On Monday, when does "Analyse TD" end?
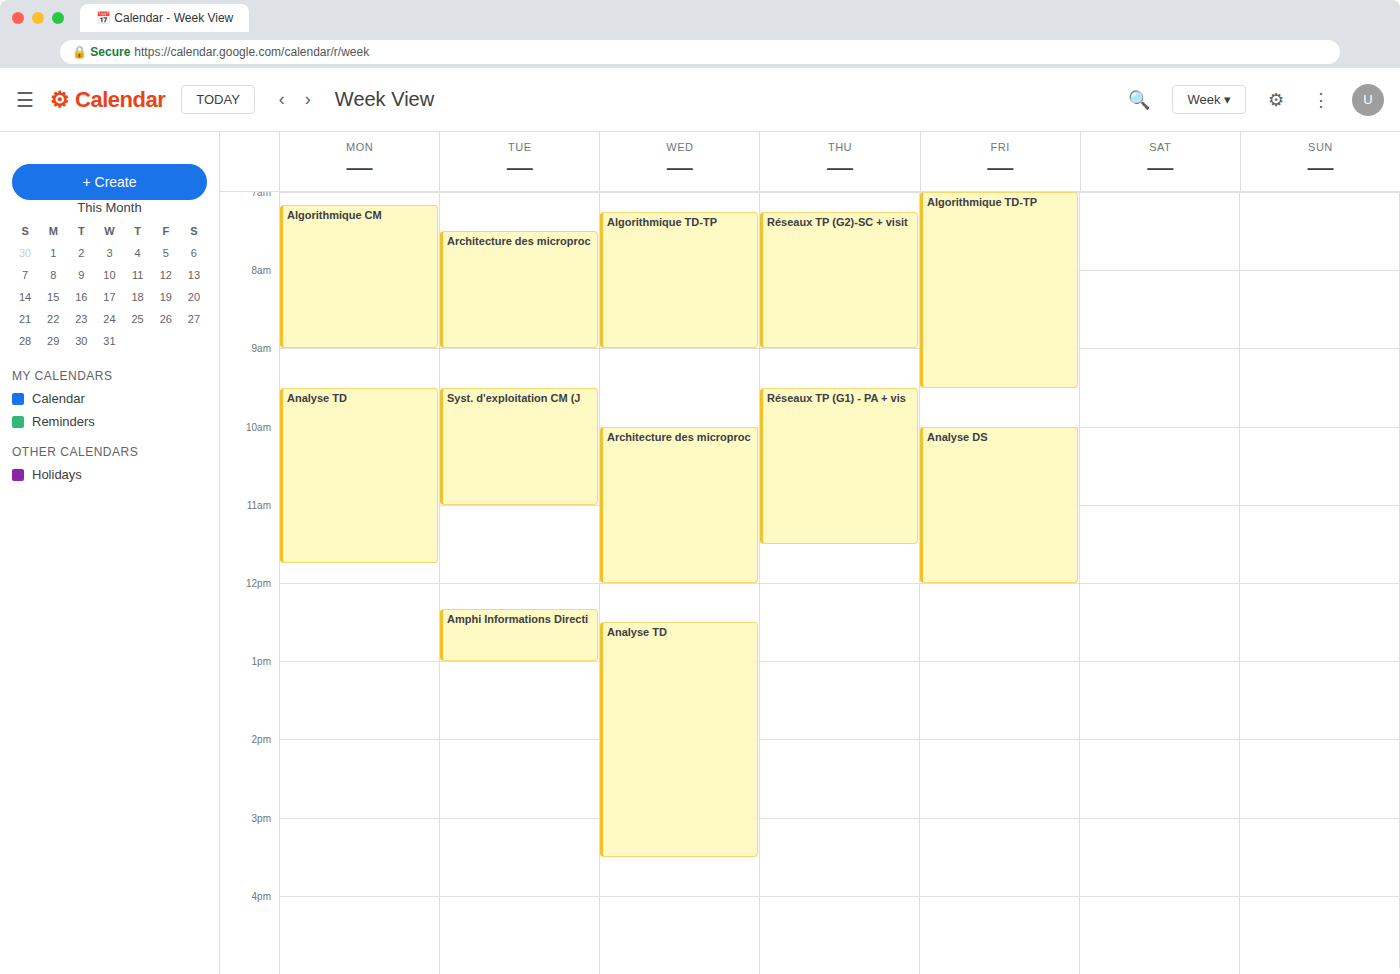
11:45 AM